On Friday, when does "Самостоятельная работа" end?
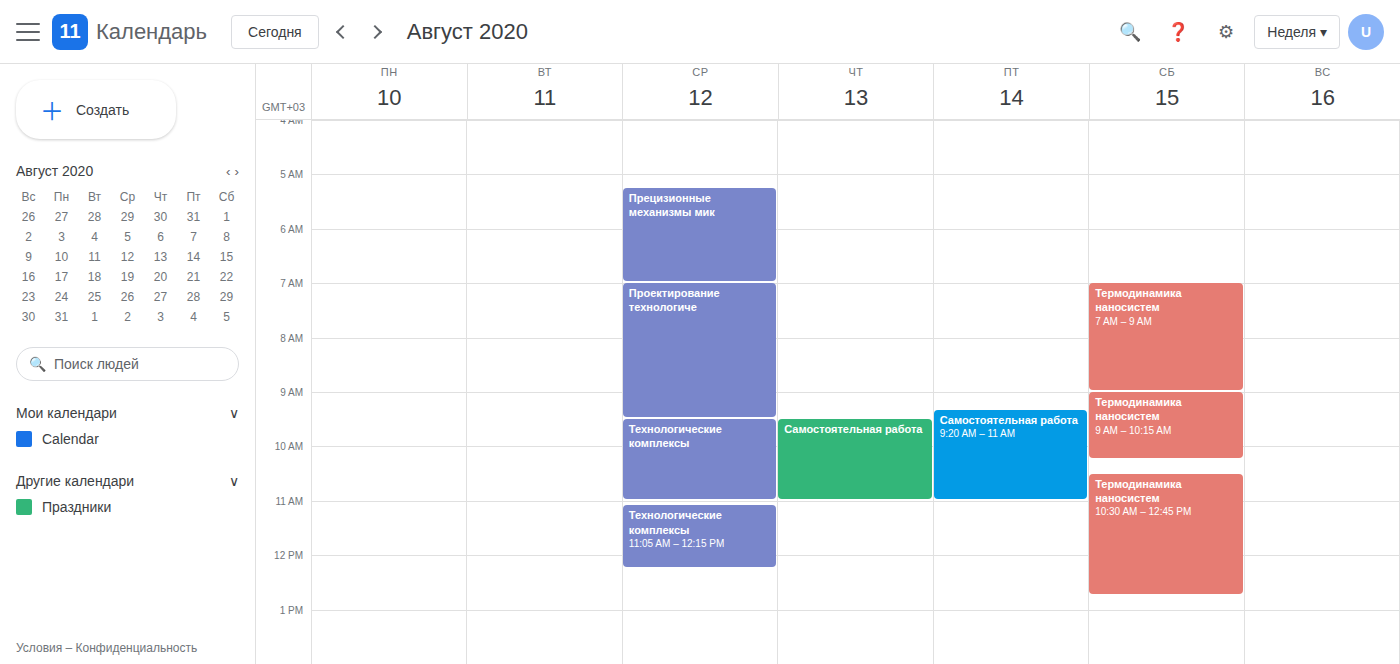
11:00 AM